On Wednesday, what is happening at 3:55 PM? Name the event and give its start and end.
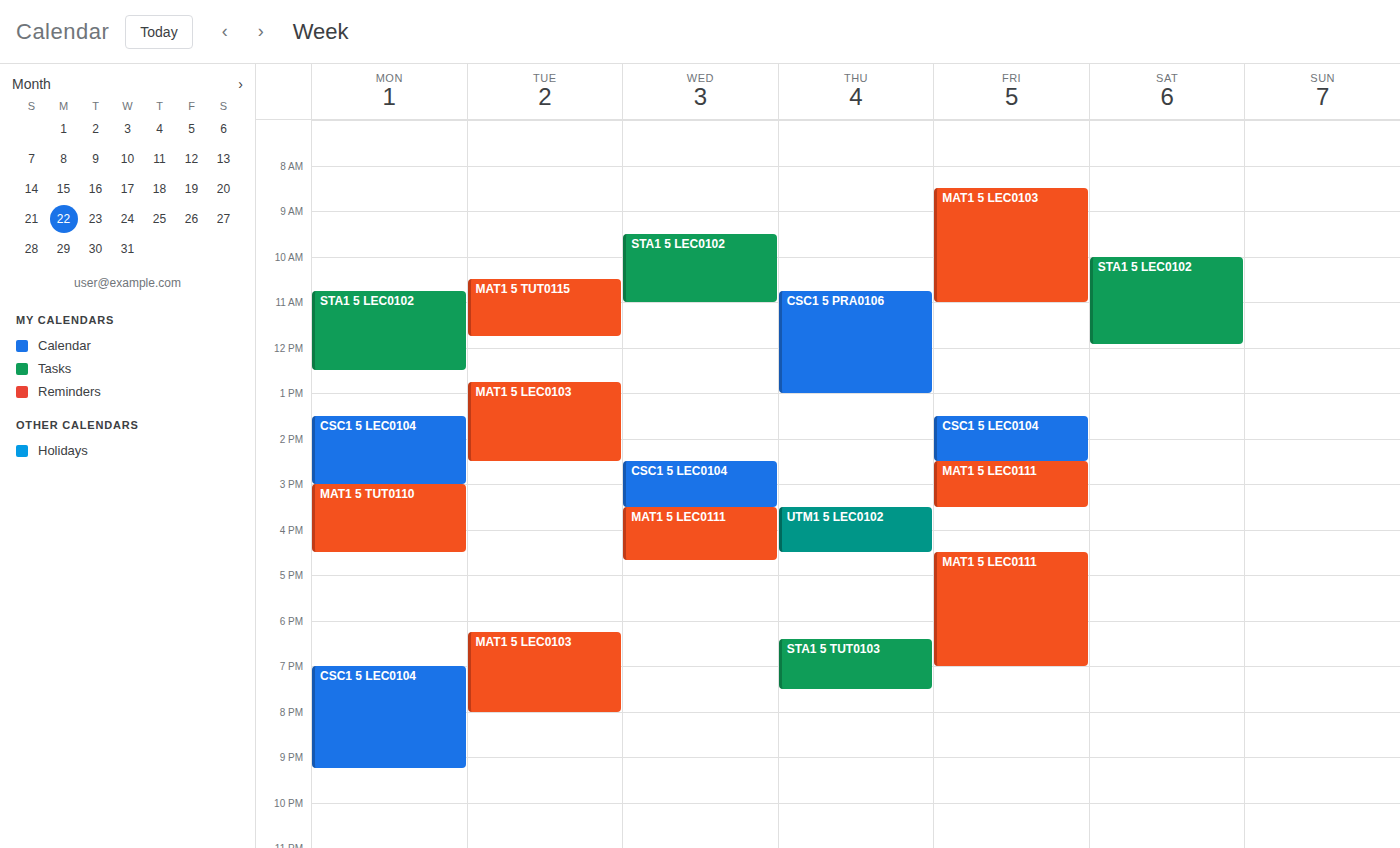
"MAT1 5 LEC0111", 3:30 PM to 4:40 PM